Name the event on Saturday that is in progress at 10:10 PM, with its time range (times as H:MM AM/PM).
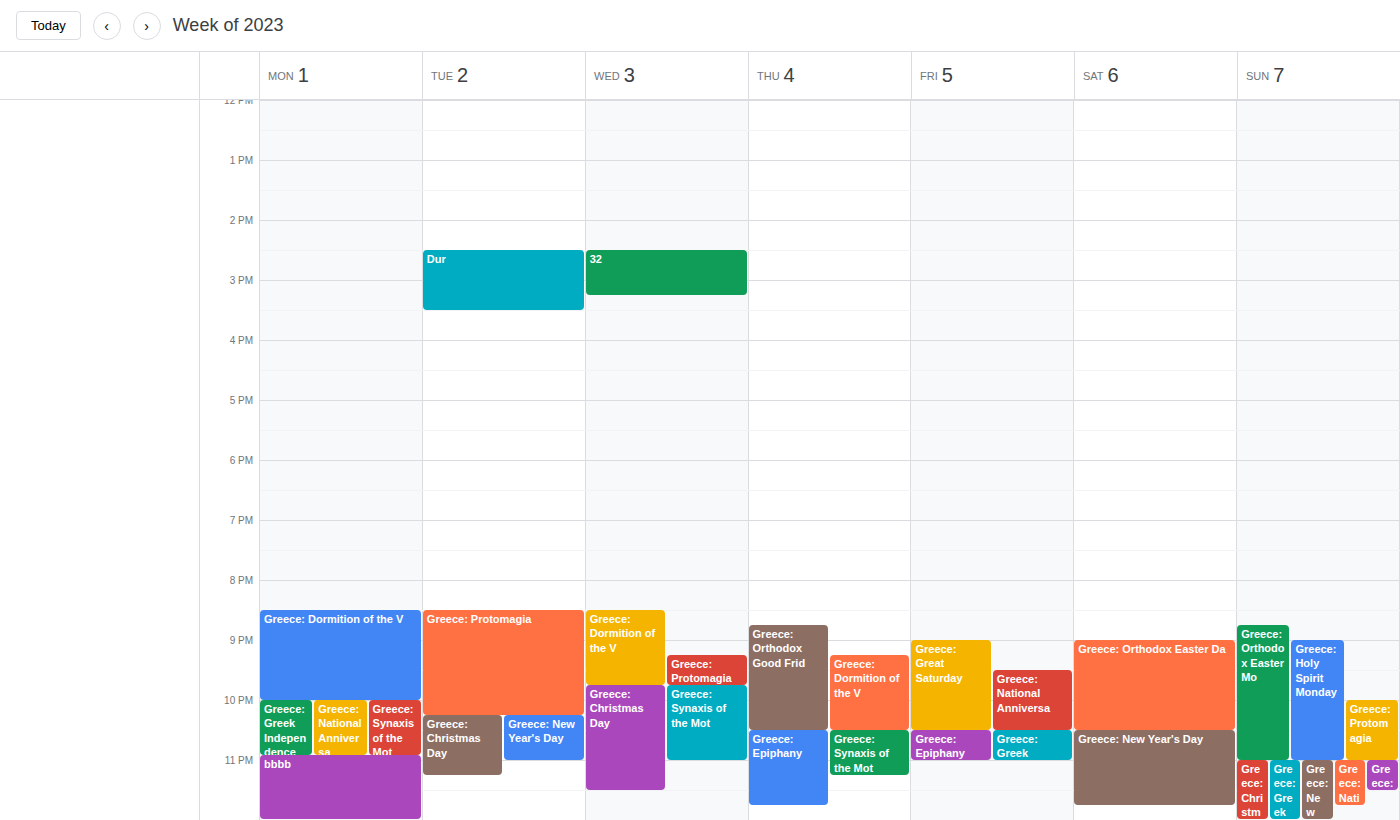
"Greece: Orthodox Easter Da", 9:00 PM to 10:30 PM